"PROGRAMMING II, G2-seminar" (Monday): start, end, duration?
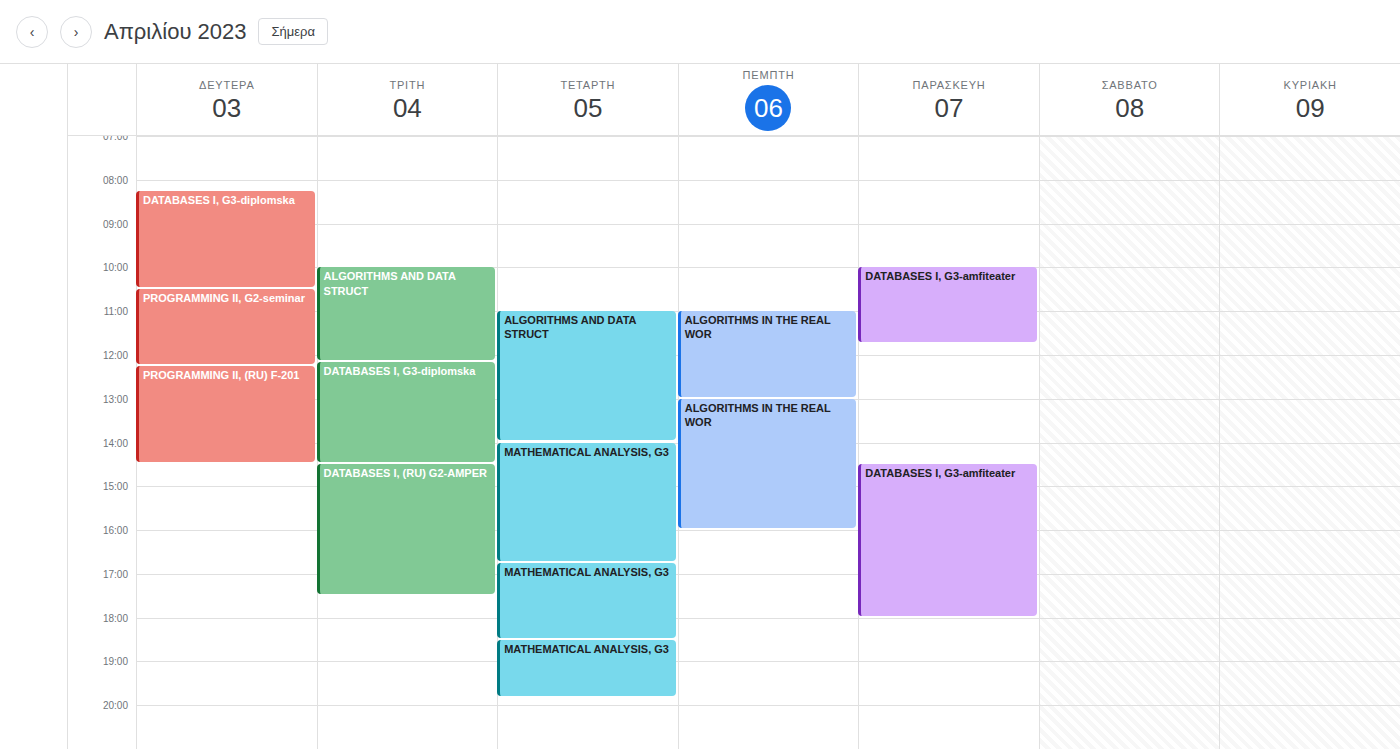
10:30 AM to 12:15 PM, 1 hour 45 minutes